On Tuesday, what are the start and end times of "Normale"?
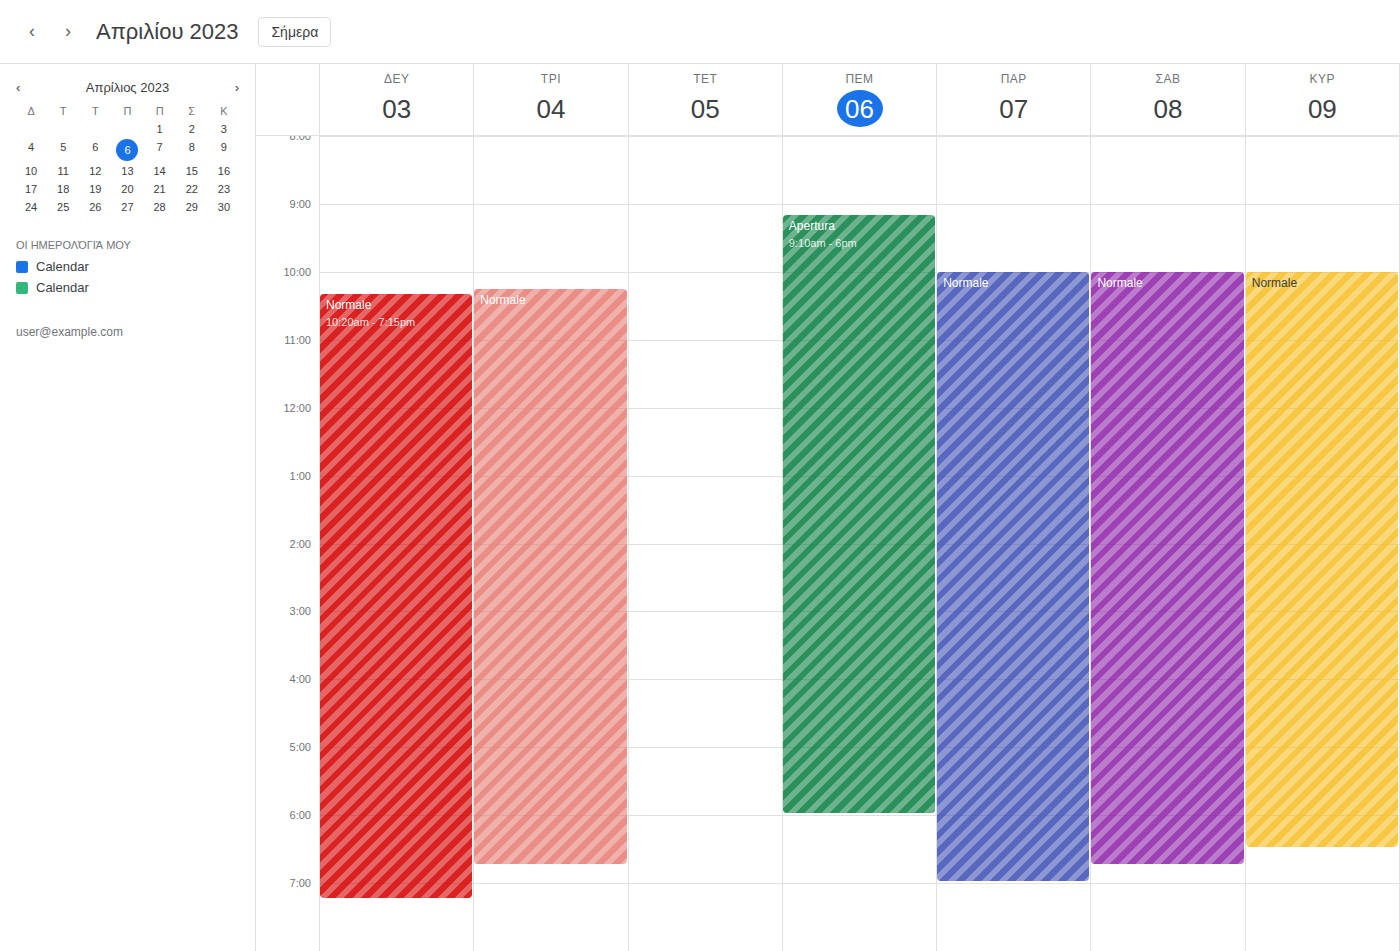
10:15 AM to 6:45 PM